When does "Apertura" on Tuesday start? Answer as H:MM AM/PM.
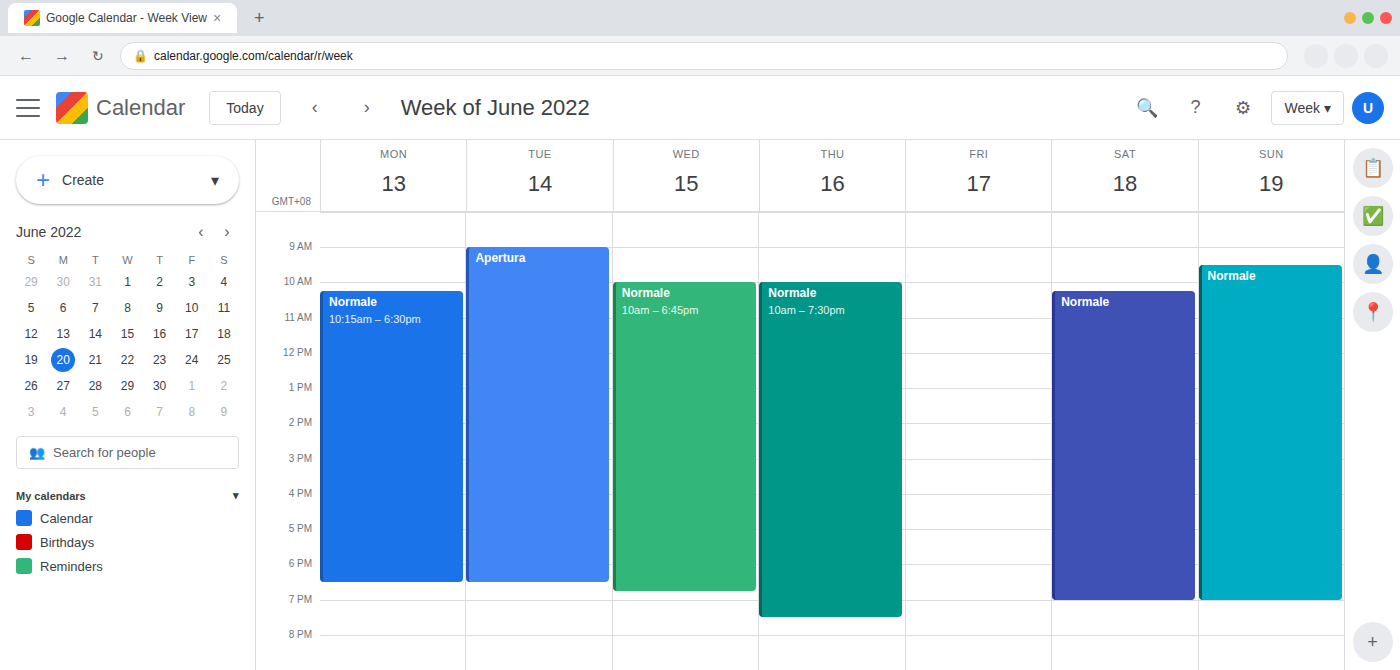
9:00 AM